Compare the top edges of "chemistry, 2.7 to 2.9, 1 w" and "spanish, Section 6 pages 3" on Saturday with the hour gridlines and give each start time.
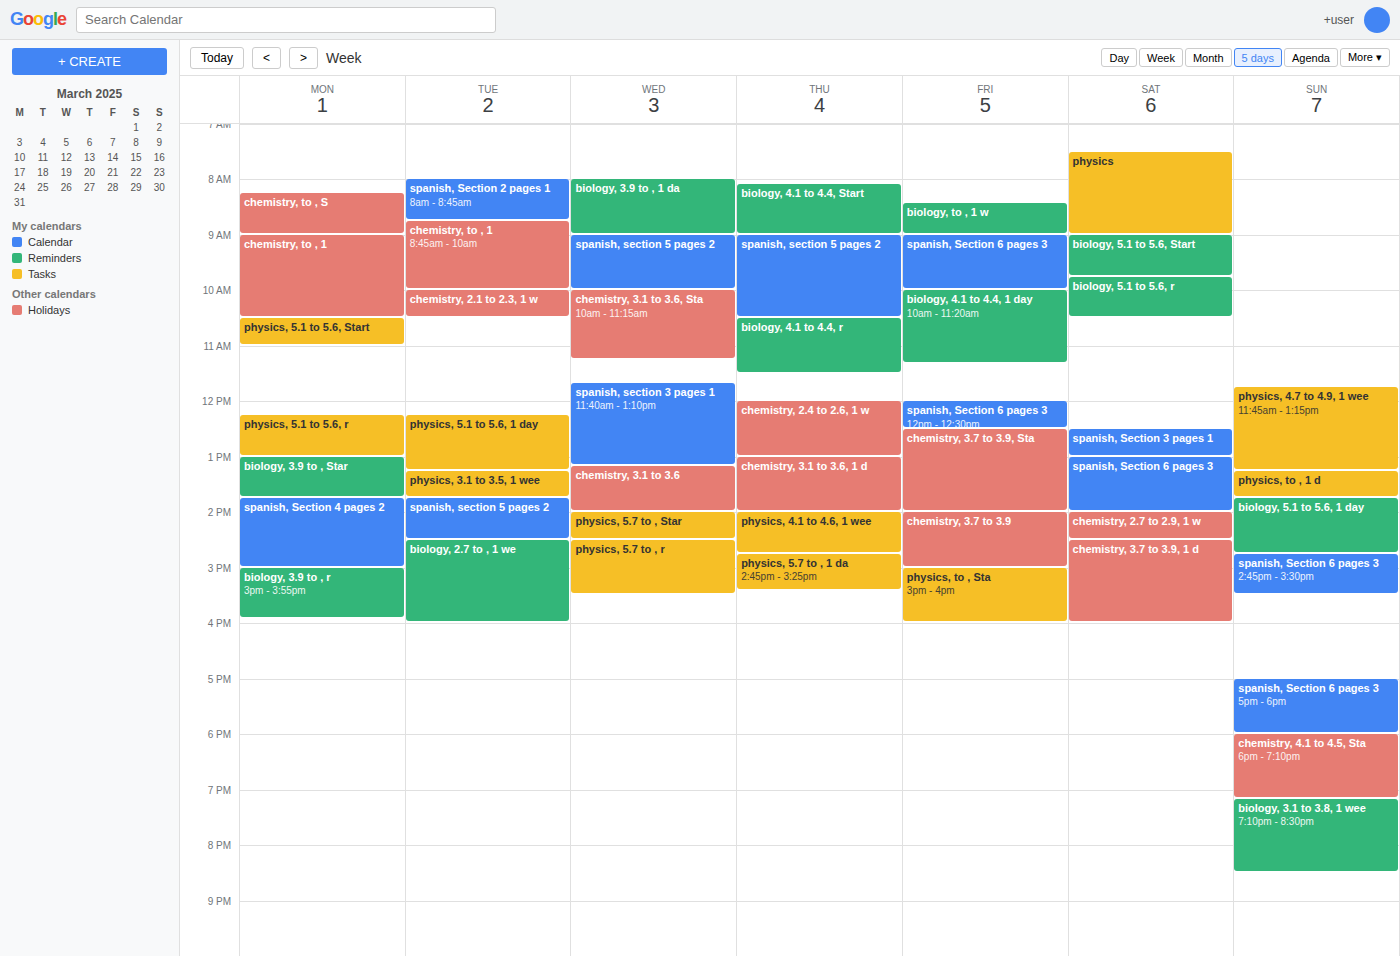
"chemistry, 2.7 to 2.9, 1 w": 2:00 PM, exactly on the 2 PM line. "spanish, Section 6 pages 3": 1:00 PM, exactly on the 1 PM line.